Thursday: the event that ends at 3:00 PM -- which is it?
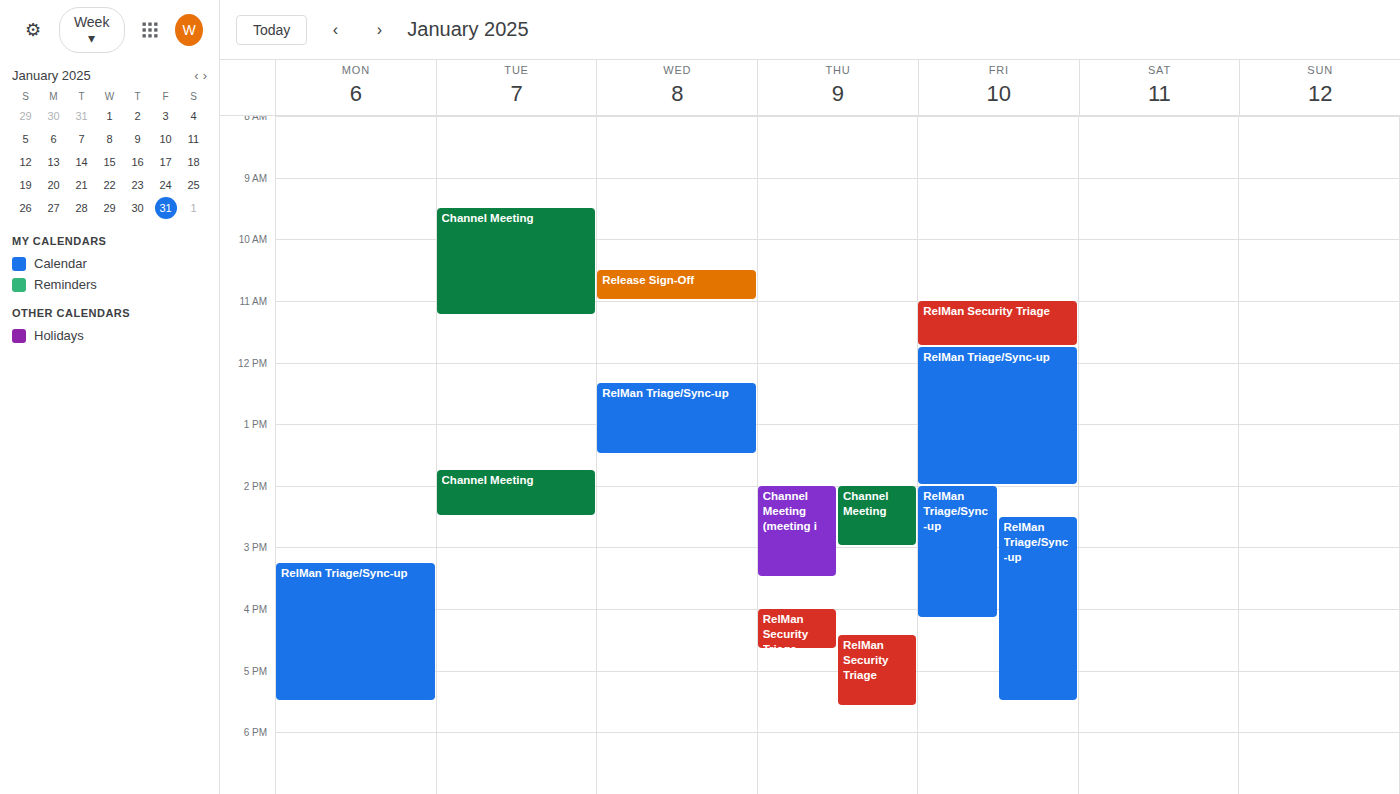
"Channel Meeting"